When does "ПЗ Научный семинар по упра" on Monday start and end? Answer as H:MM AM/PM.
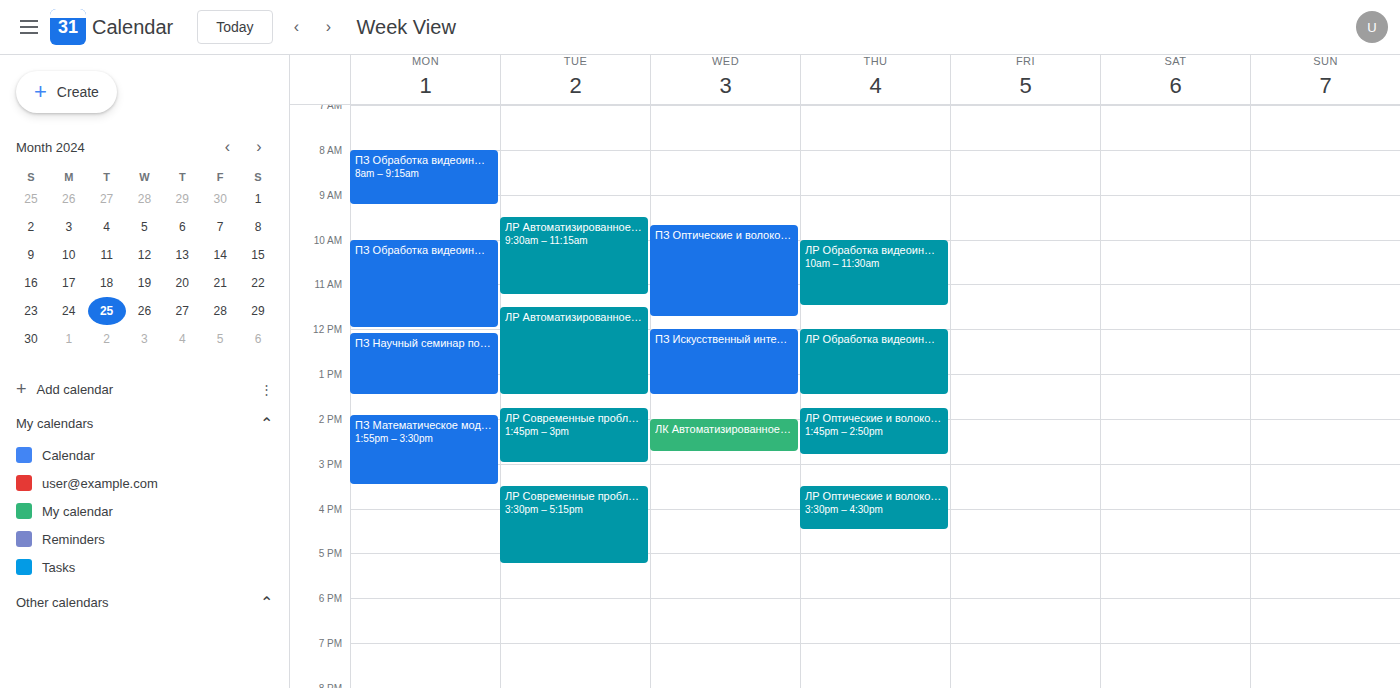
12:05 PM to 1:30 PM